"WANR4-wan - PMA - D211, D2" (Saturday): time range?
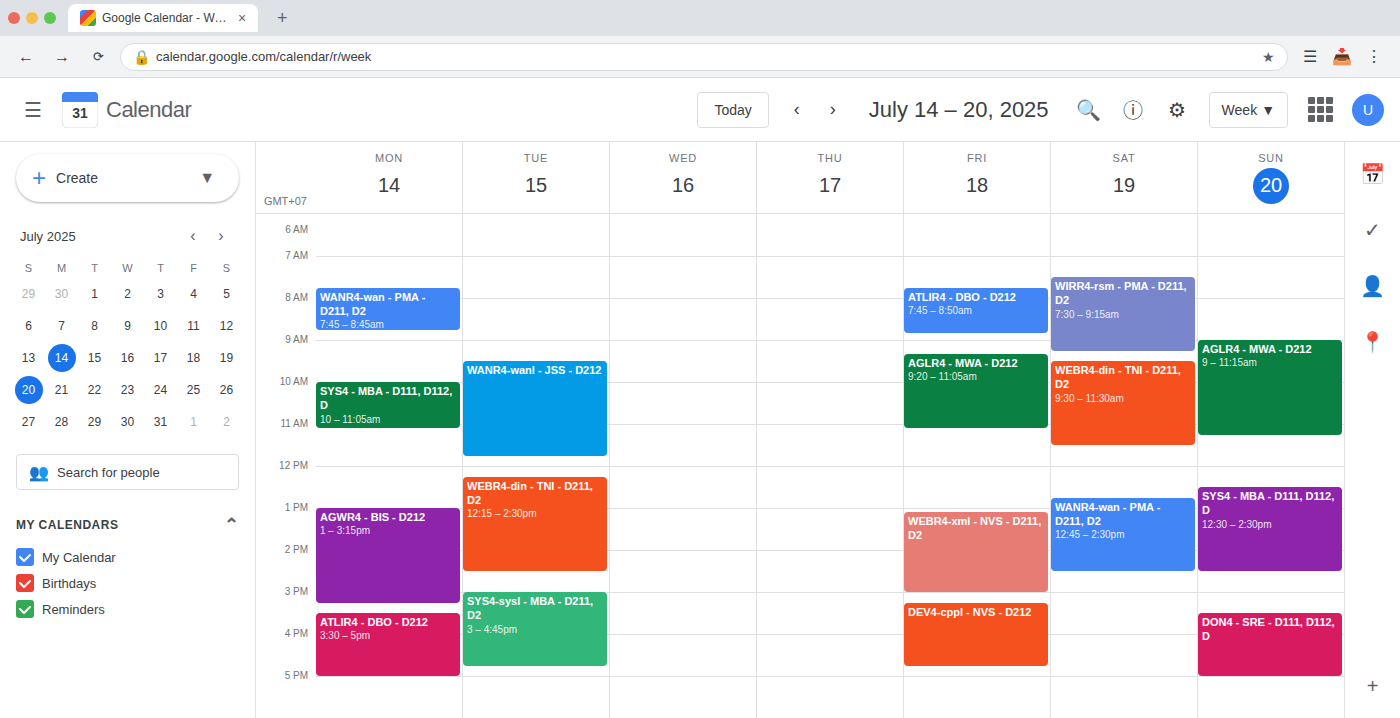
12:45 PM to 2:30 PM